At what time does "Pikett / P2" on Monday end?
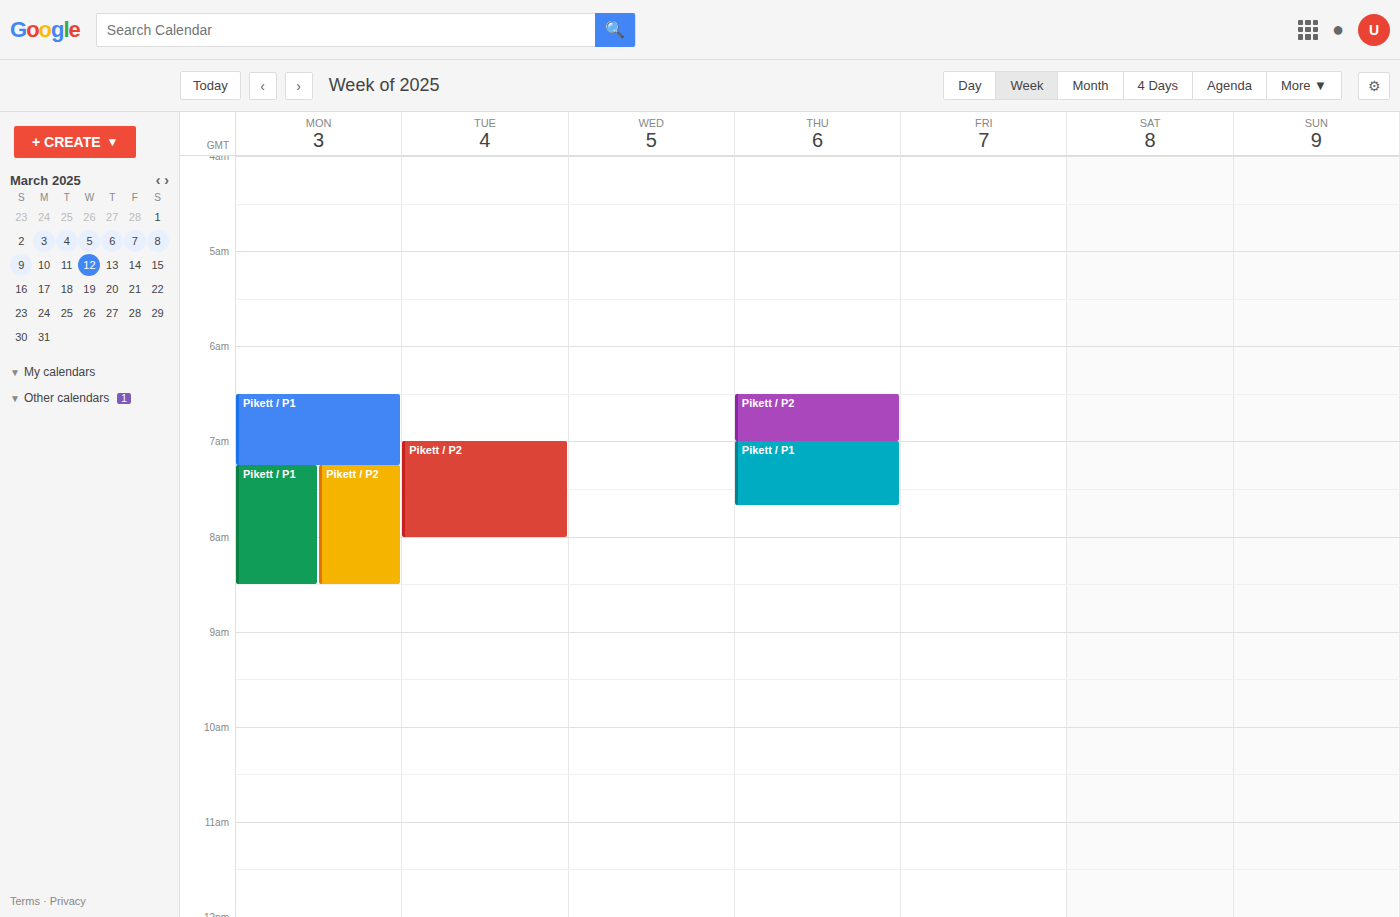
8:30 AM